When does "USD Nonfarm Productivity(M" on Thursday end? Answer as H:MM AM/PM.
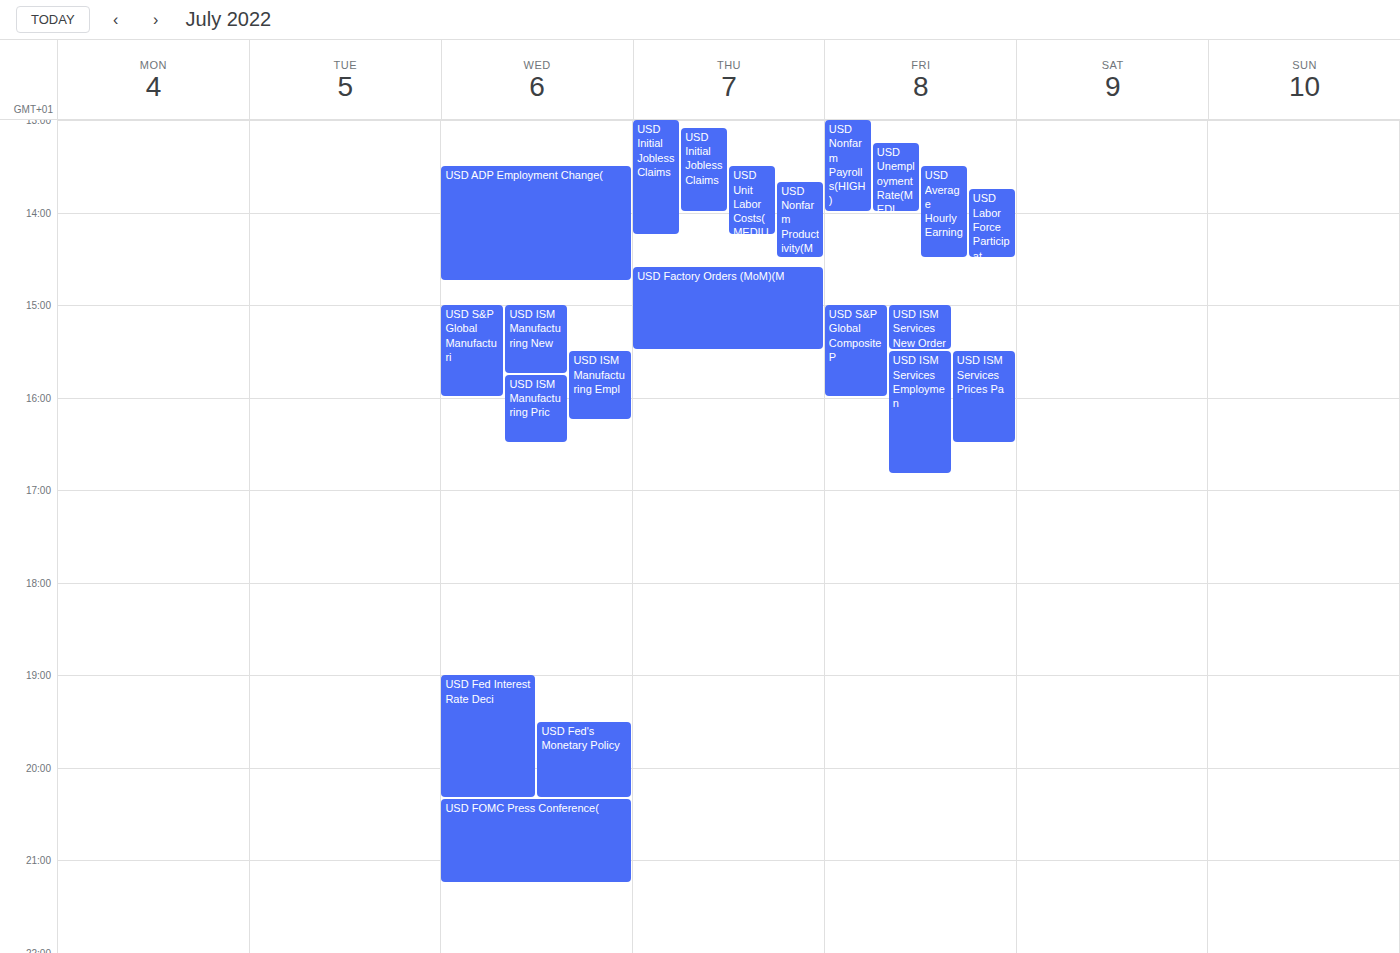
2:30 PM